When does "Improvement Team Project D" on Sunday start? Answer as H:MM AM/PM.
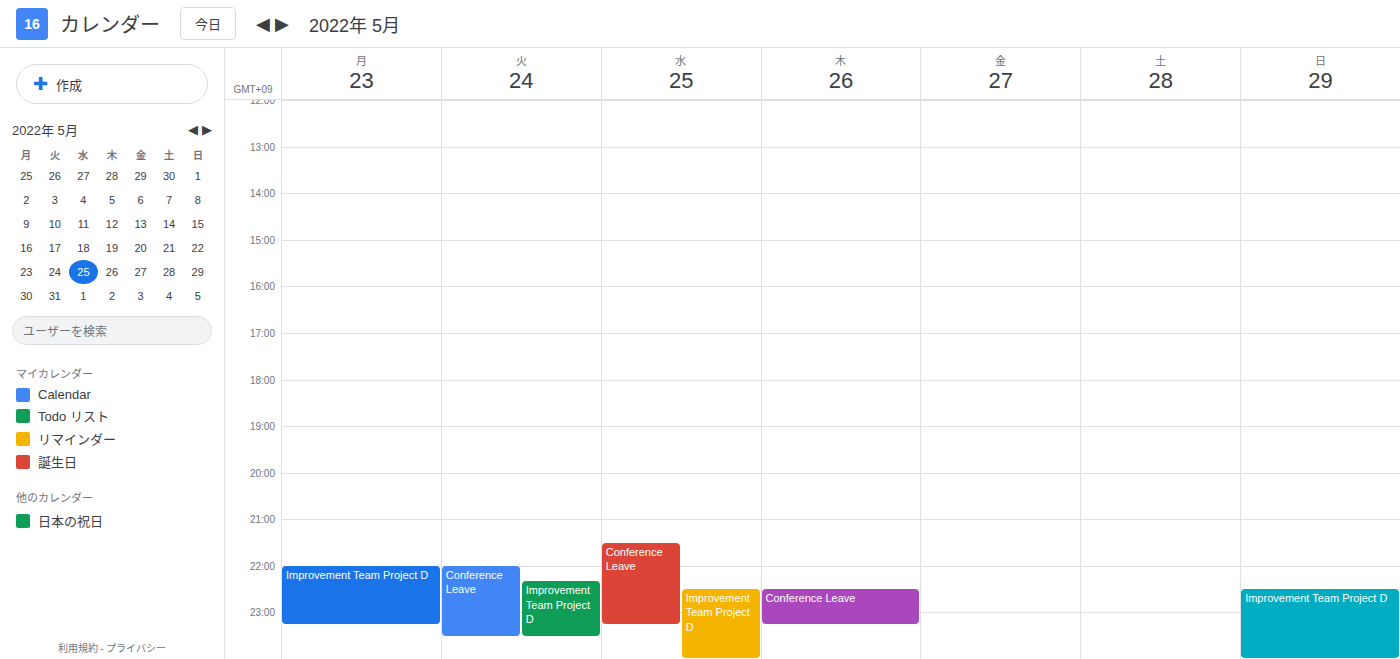
10:30 PM